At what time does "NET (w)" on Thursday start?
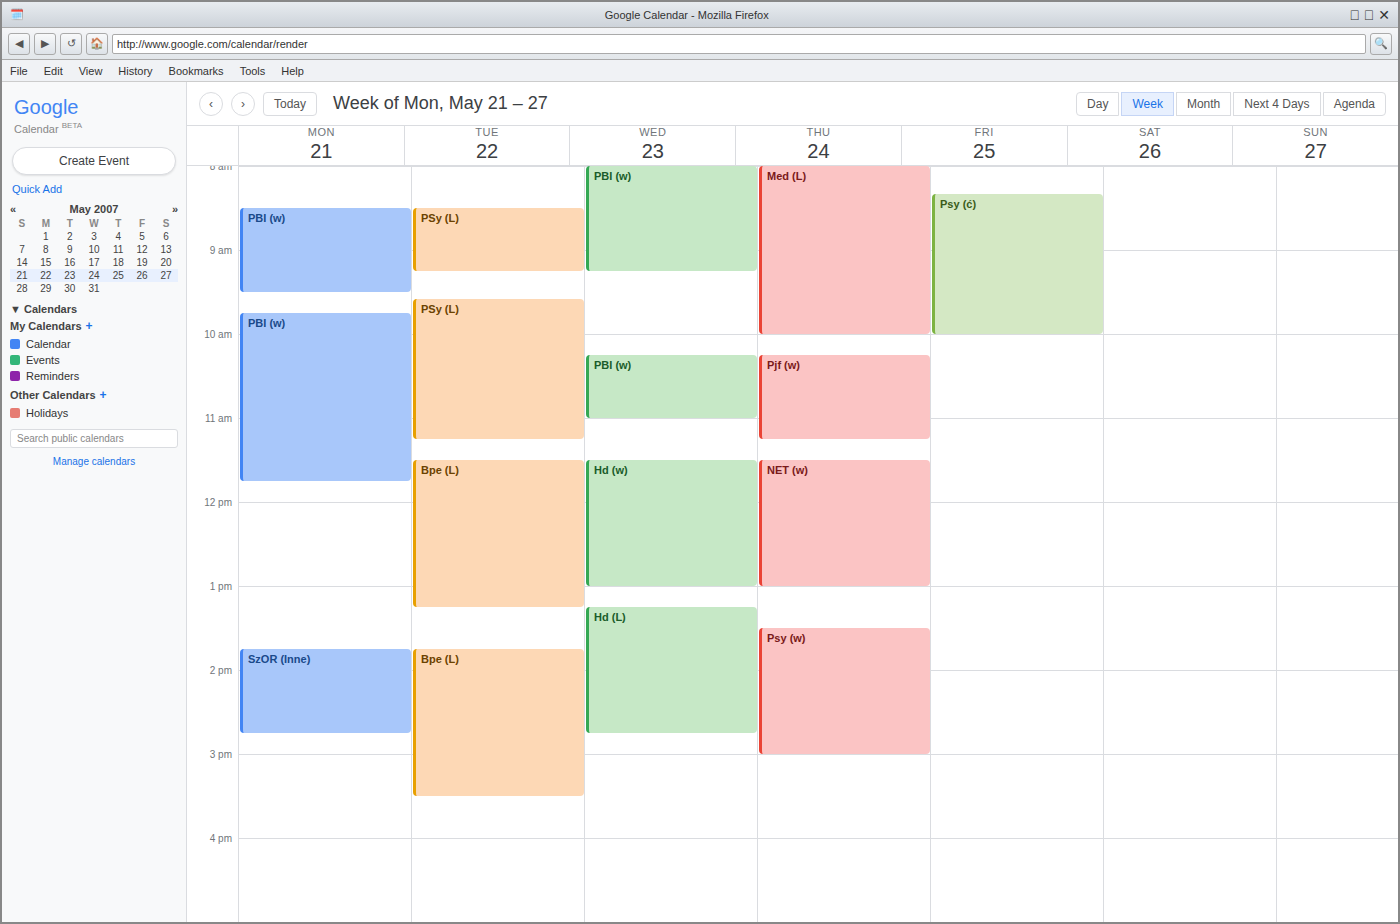
11:30 AM